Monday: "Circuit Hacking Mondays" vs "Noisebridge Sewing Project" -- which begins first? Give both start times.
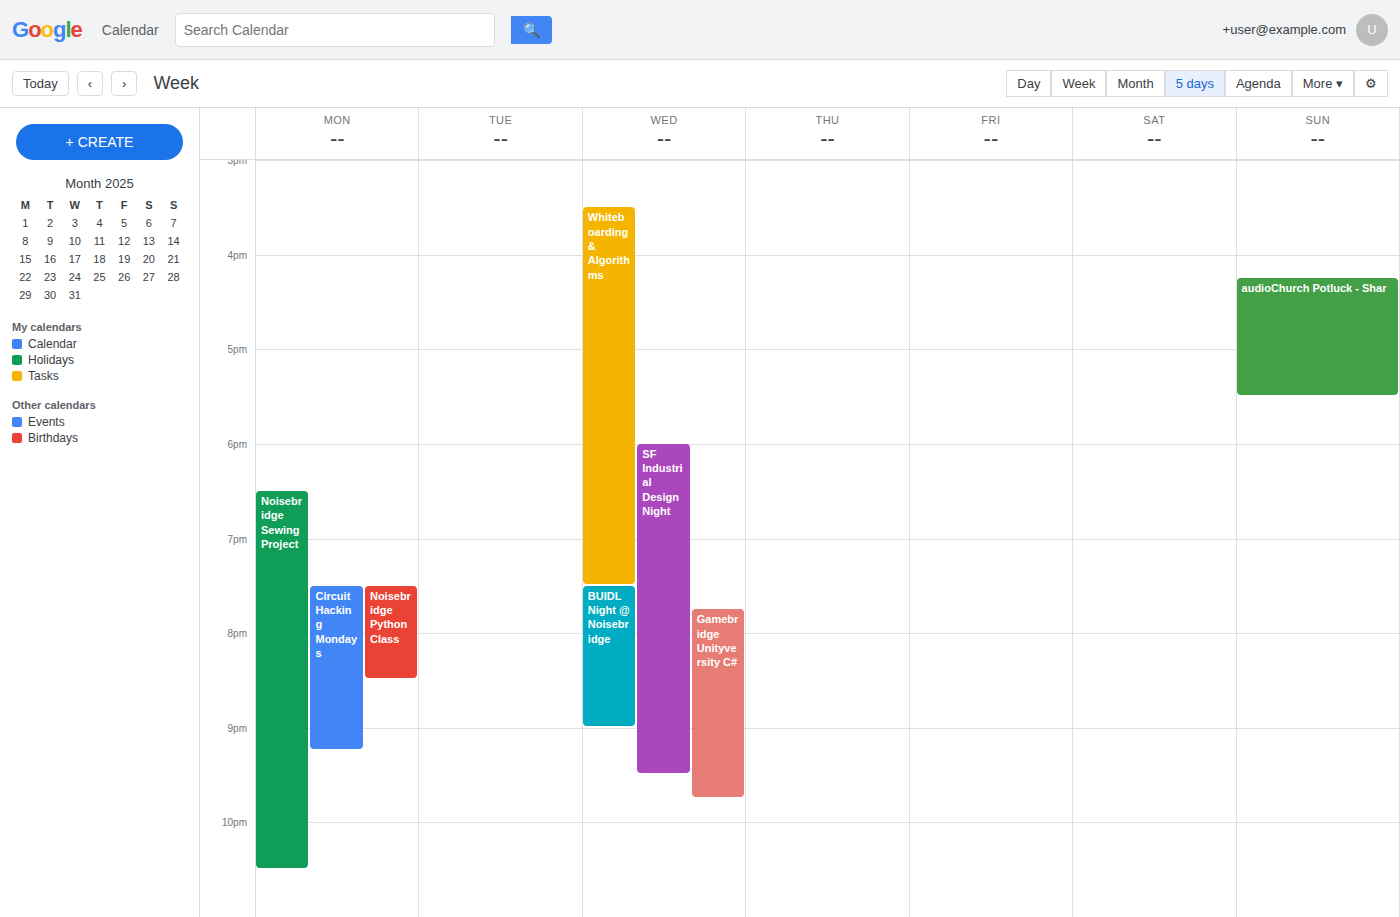
"Noisebridge Sewing Project" 6:30 PM; "Circuit Hacking Mondays" 7:30 PM.